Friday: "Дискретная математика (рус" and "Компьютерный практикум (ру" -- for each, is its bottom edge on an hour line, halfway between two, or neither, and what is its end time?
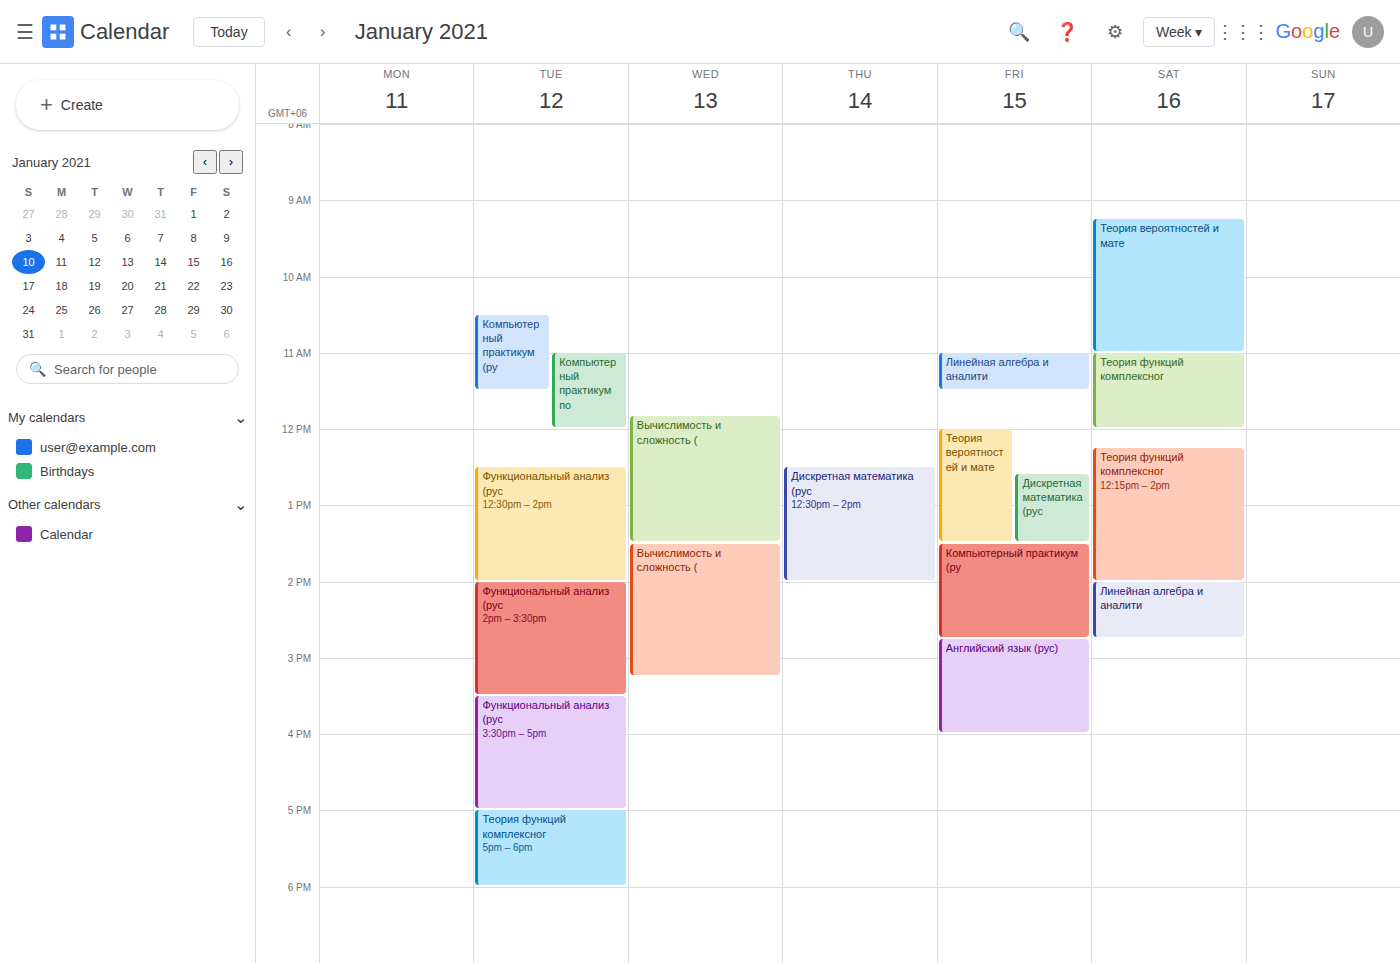
"Дискретная математика (рус": 1:30 PM, halfway between the 1 PM and 2 PM lines. "Компьютерный практикум (ру": 2:45 PM, neither: three quarters of the way from the 2 PM line to the 3 PM line.